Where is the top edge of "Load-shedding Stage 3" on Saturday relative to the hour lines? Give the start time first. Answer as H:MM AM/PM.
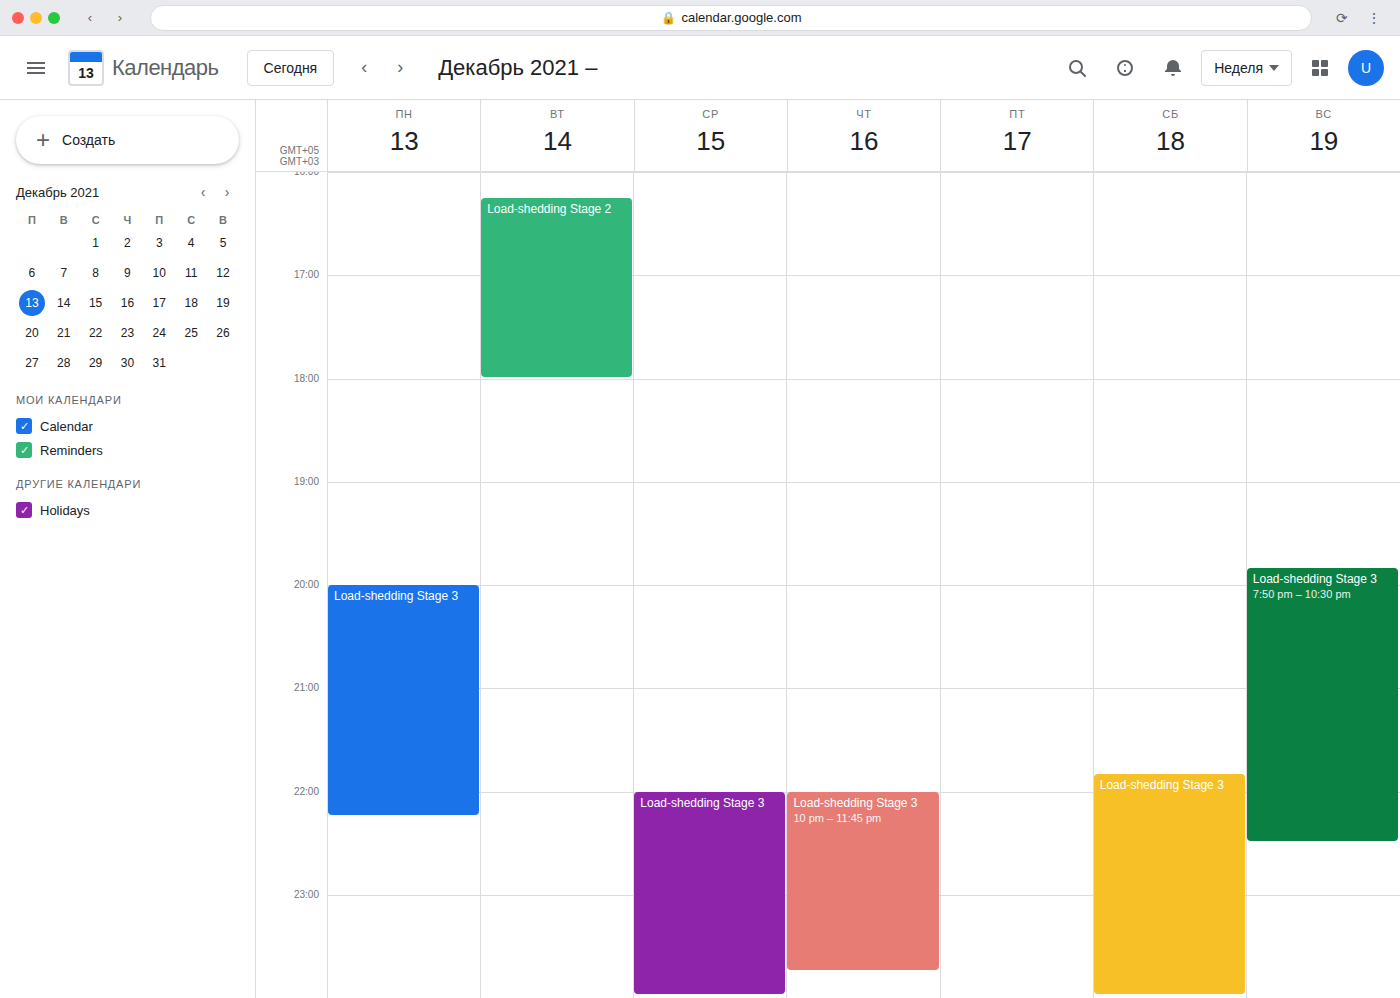
9:50 PM -- neither: 50 minutes below the 9 PM line and 10 minutes above the 10 PM line.